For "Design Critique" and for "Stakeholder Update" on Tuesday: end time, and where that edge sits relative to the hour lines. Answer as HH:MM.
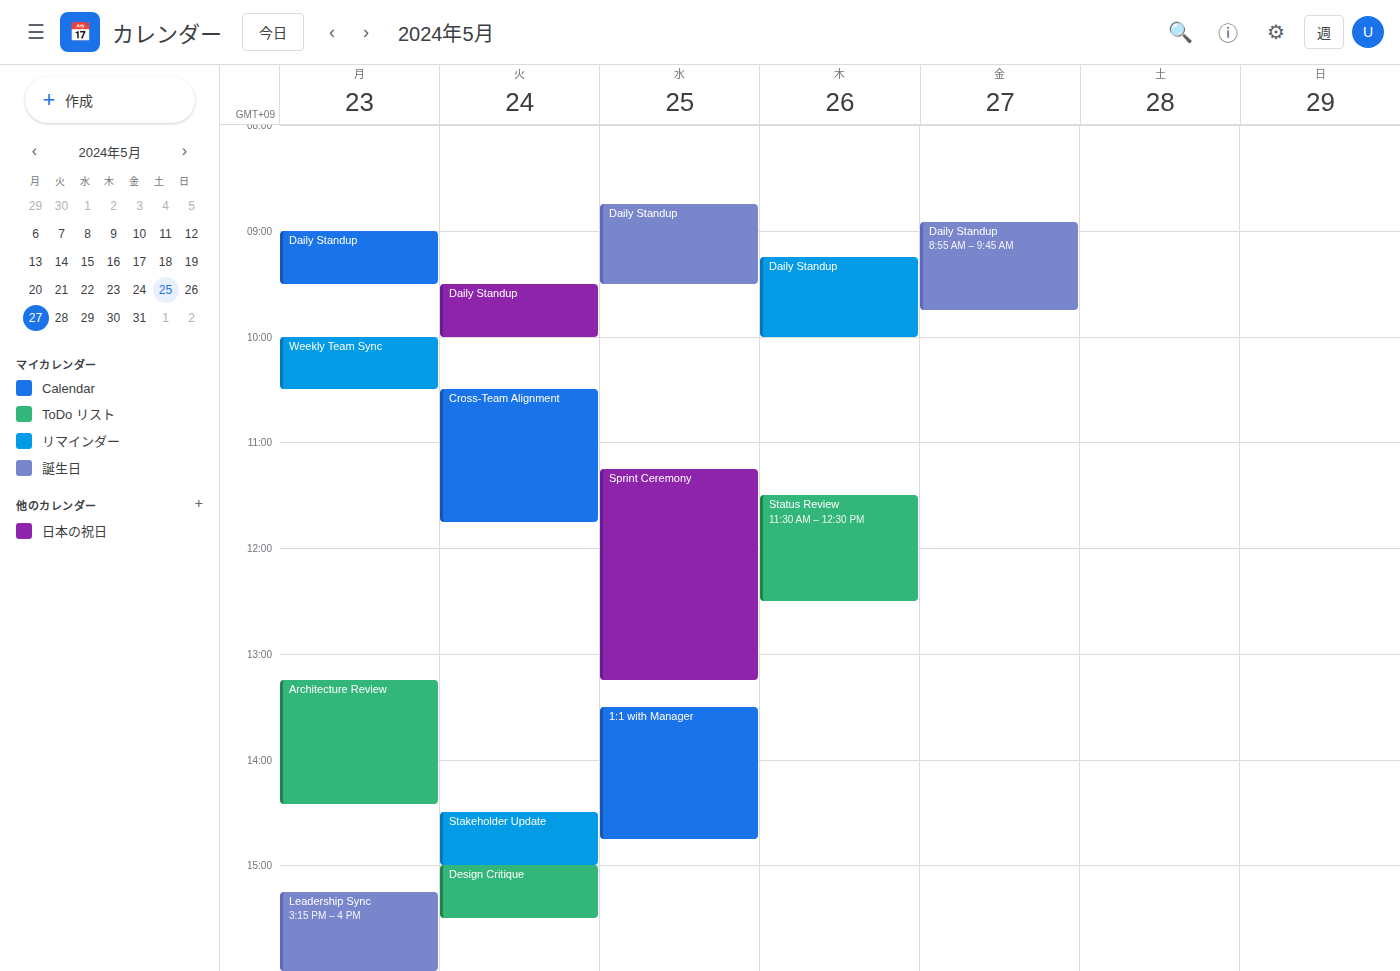
"Design Critique": 15:30, halfway between the 15:00 and 16:00 lines. "Stakeholder Update": 15:00, exactly on the 15:00 line.